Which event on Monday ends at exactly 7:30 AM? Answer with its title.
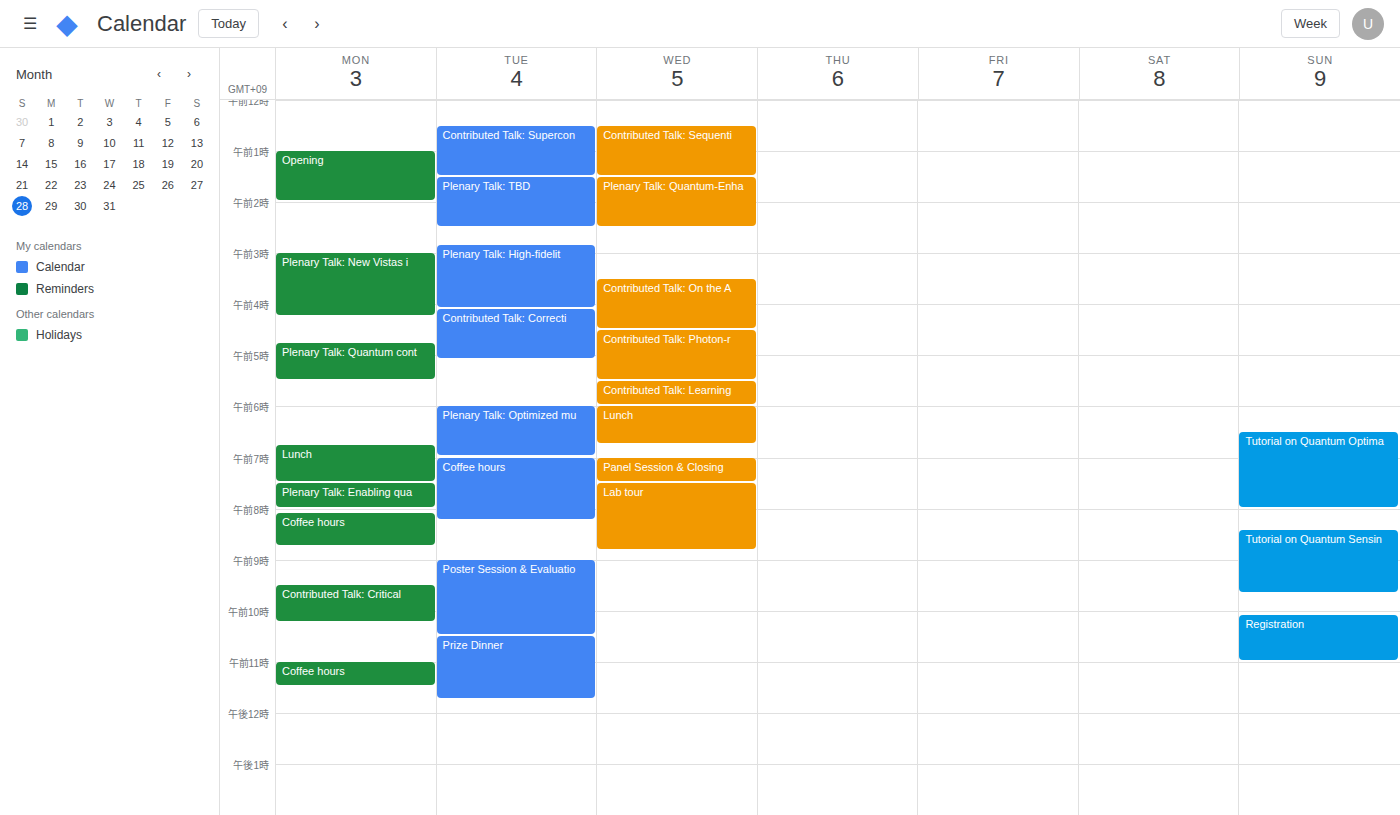
"Lunch"